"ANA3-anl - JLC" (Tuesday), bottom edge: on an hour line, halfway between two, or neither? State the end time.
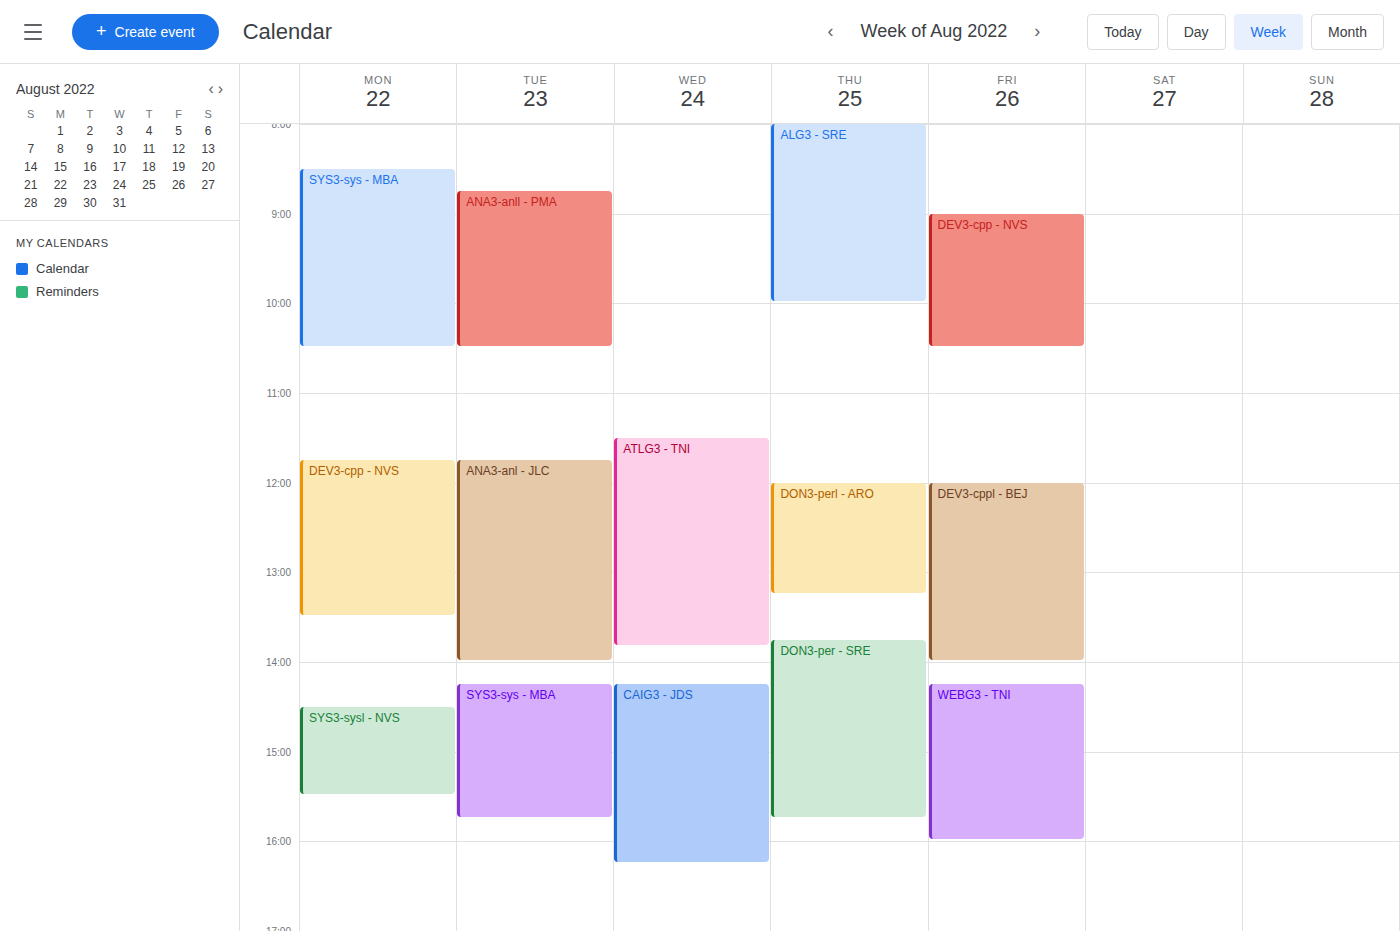
2:00 PM -- exactly on the 2 PM line.